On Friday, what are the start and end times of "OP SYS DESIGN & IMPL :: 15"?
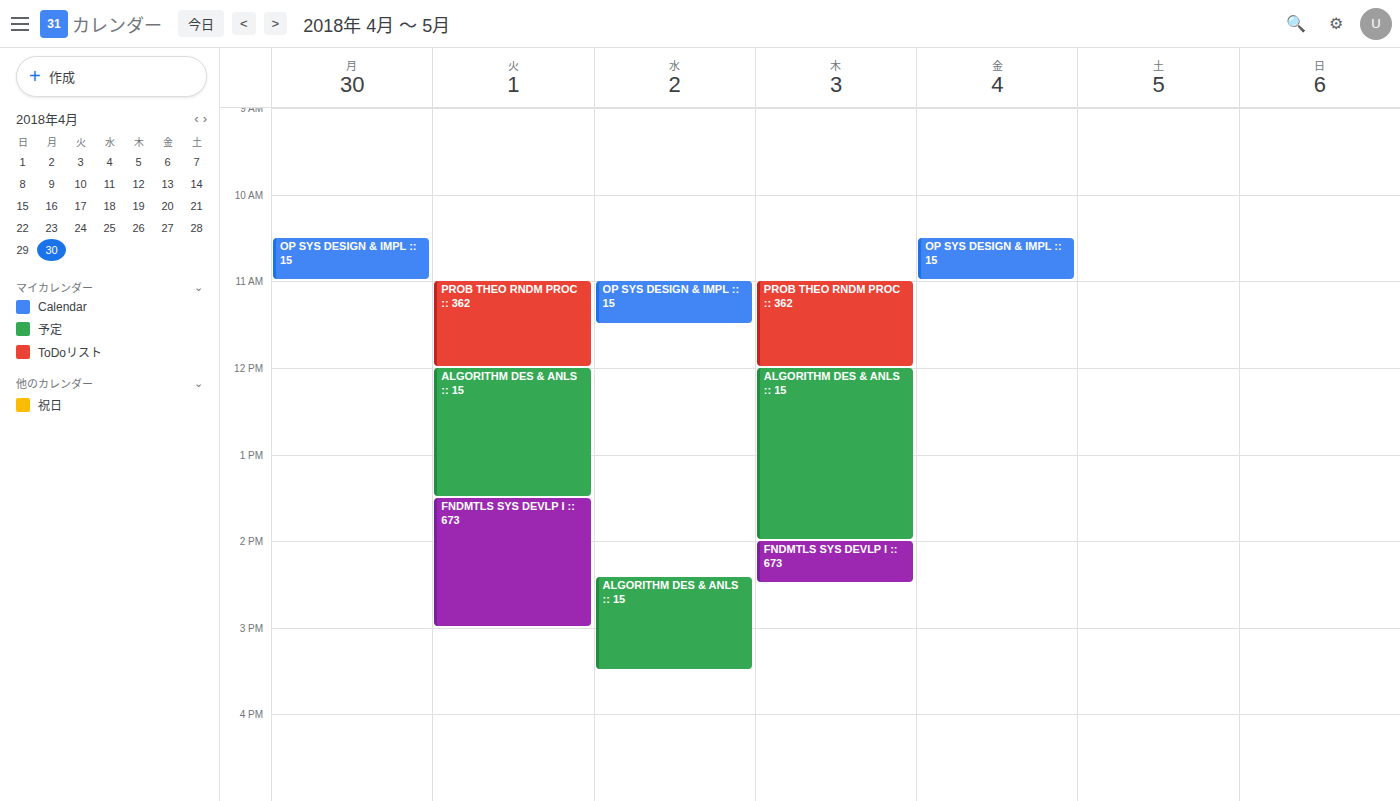
10:30 to 11:00